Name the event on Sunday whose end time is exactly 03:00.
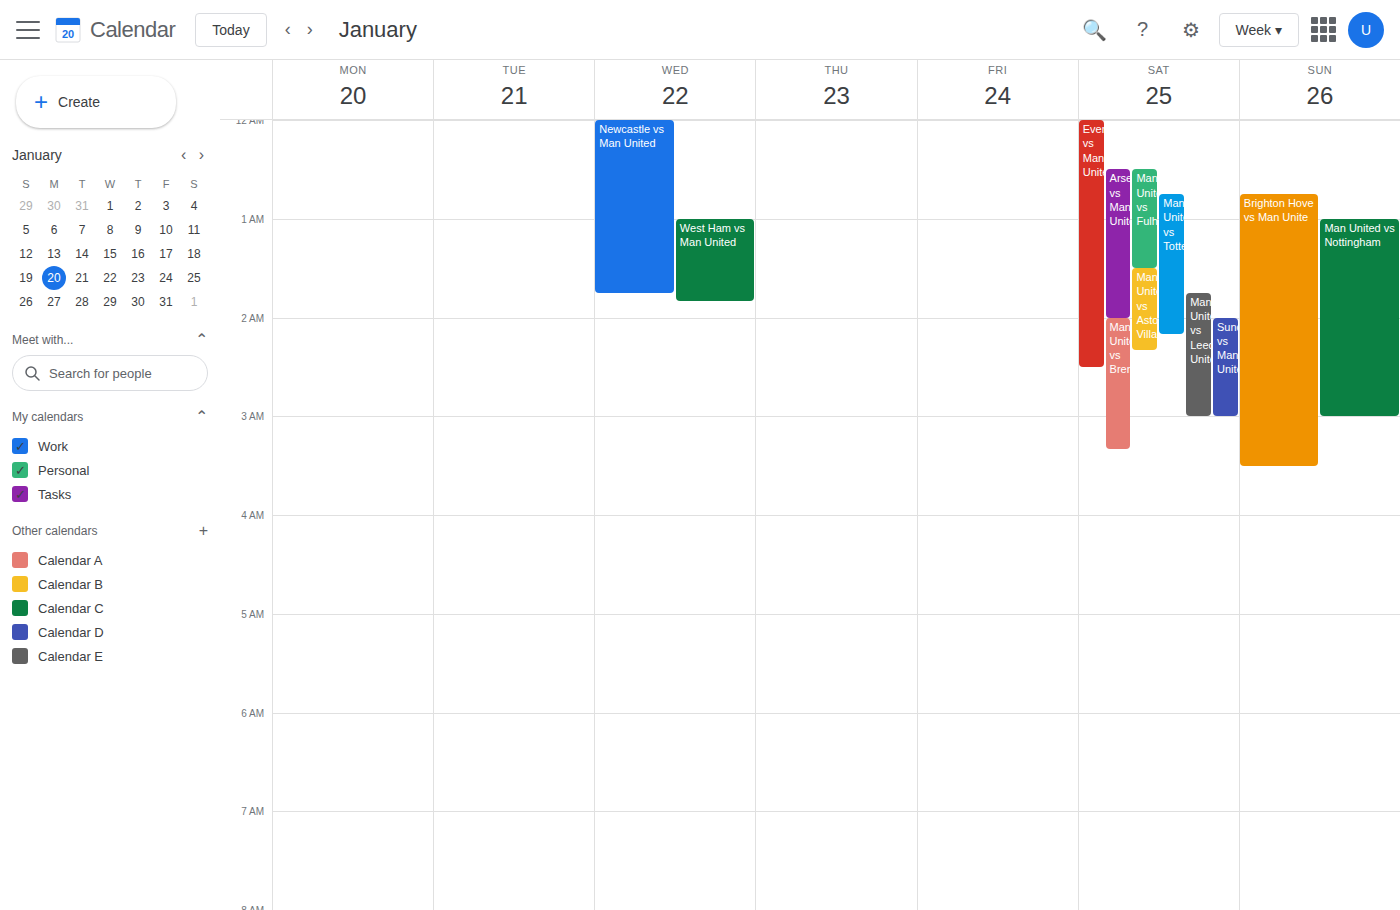
"Man United vs Nottingham"